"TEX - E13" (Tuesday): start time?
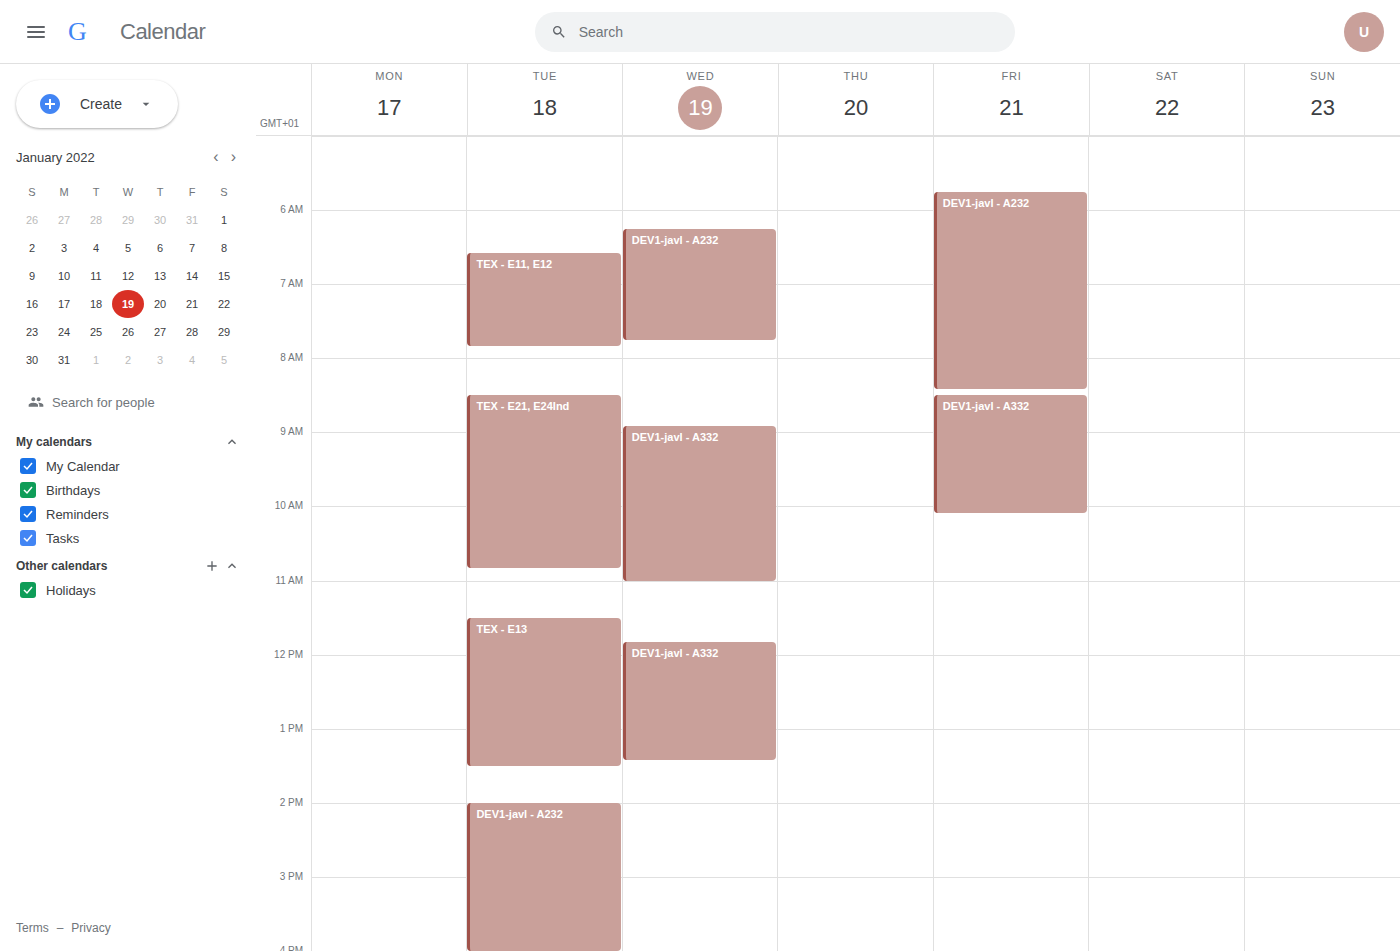
11:30 AM